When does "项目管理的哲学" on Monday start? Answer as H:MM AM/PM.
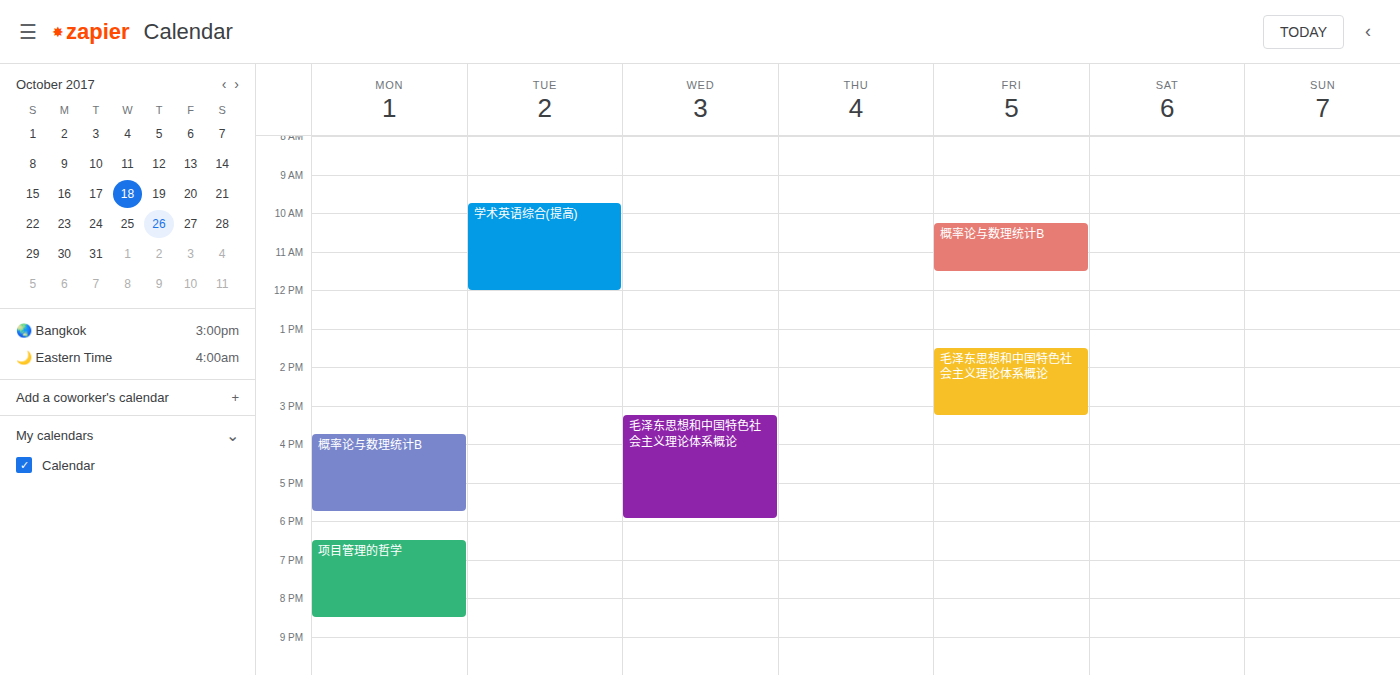
6:30 PM